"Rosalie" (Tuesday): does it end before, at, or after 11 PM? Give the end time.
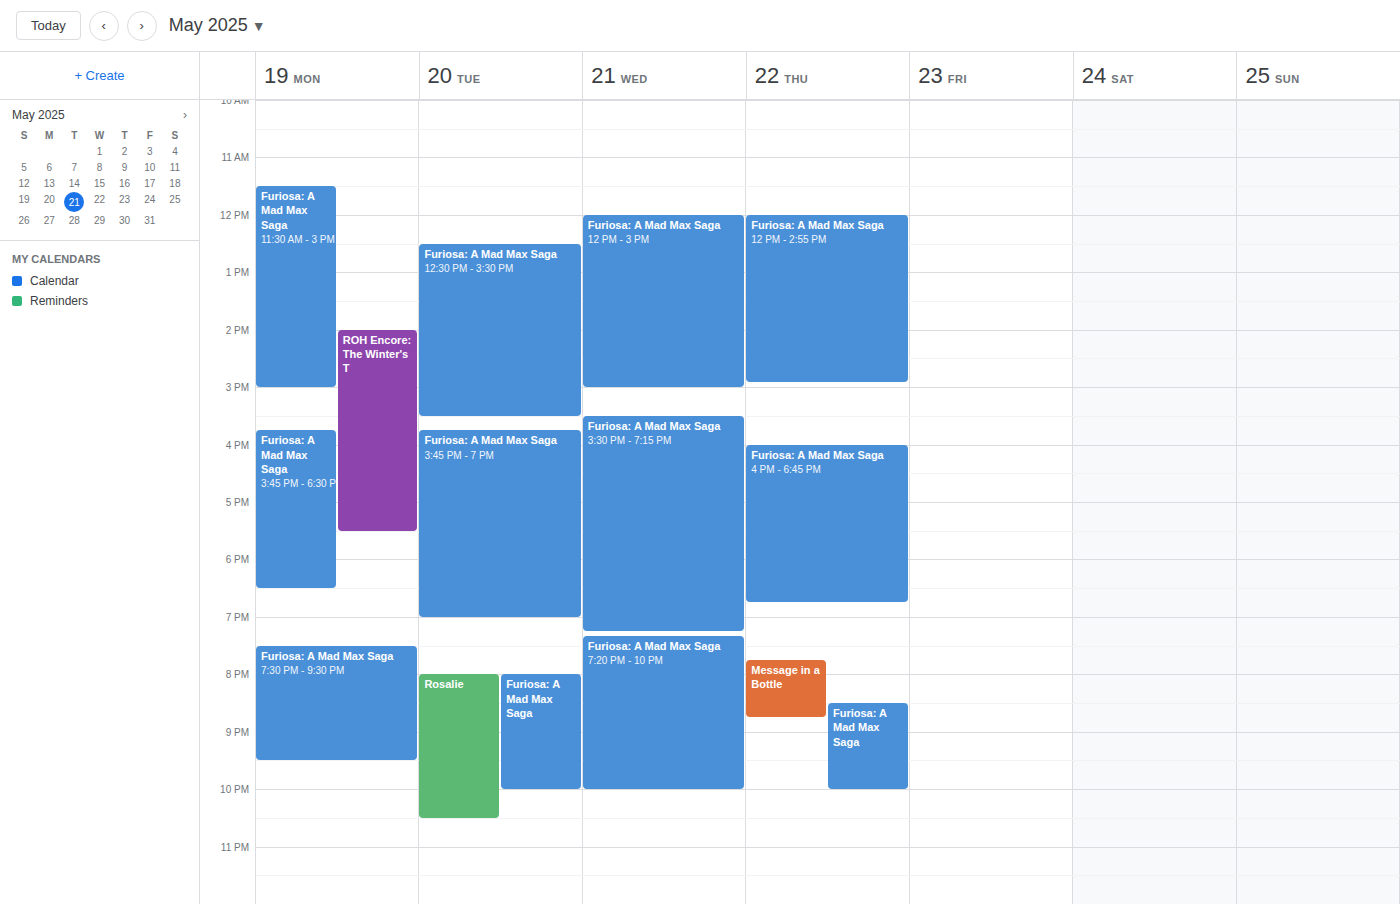
10:30 PM -- before 11 PM, 30 minutes above the 11 PM line.